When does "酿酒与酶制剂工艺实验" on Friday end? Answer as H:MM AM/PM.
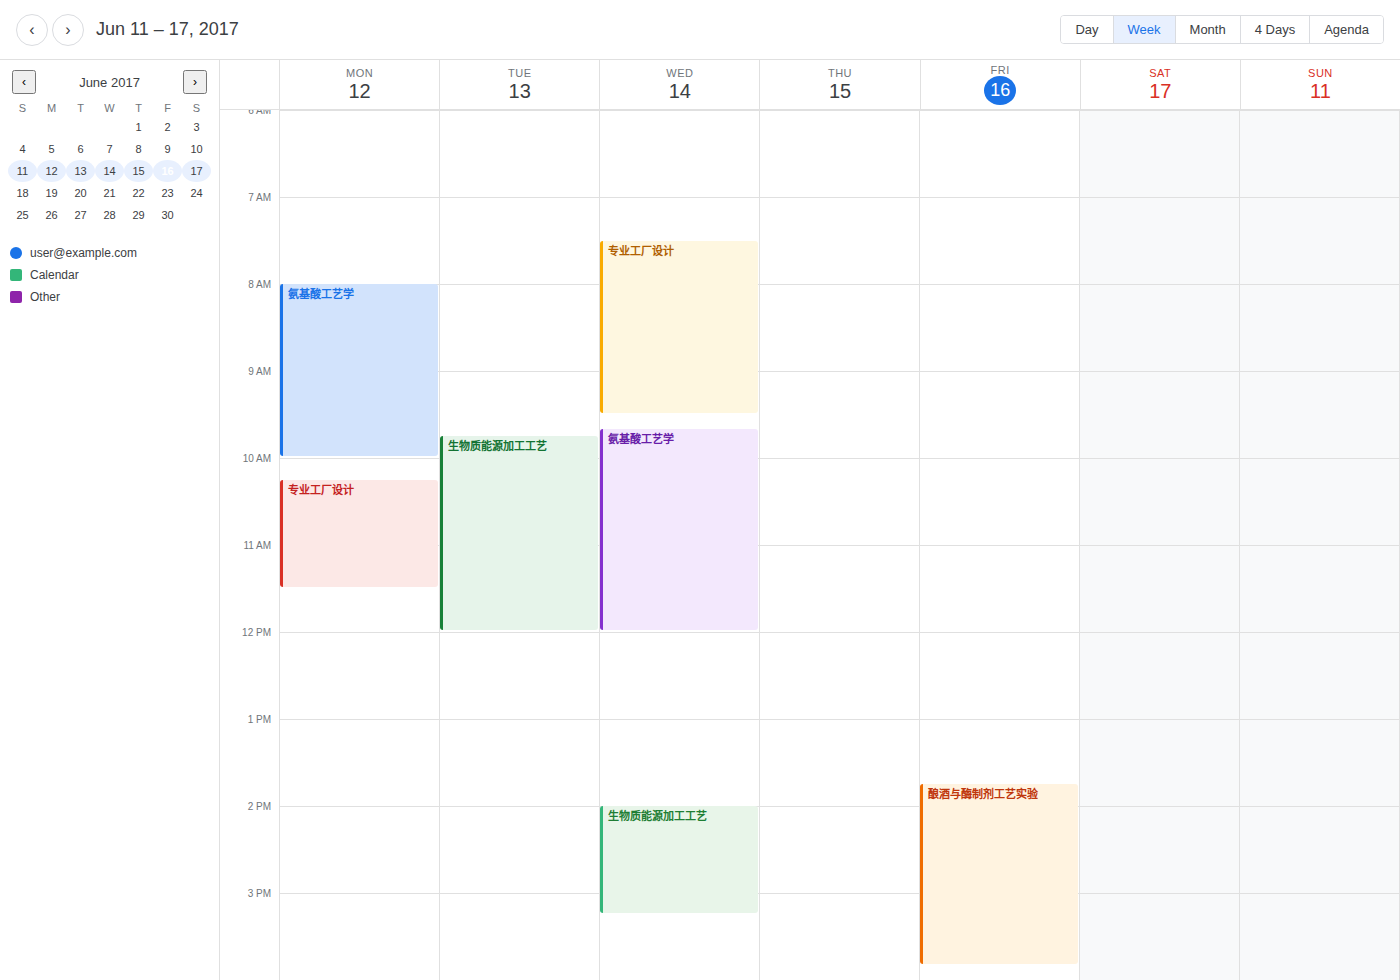
3:50 PM